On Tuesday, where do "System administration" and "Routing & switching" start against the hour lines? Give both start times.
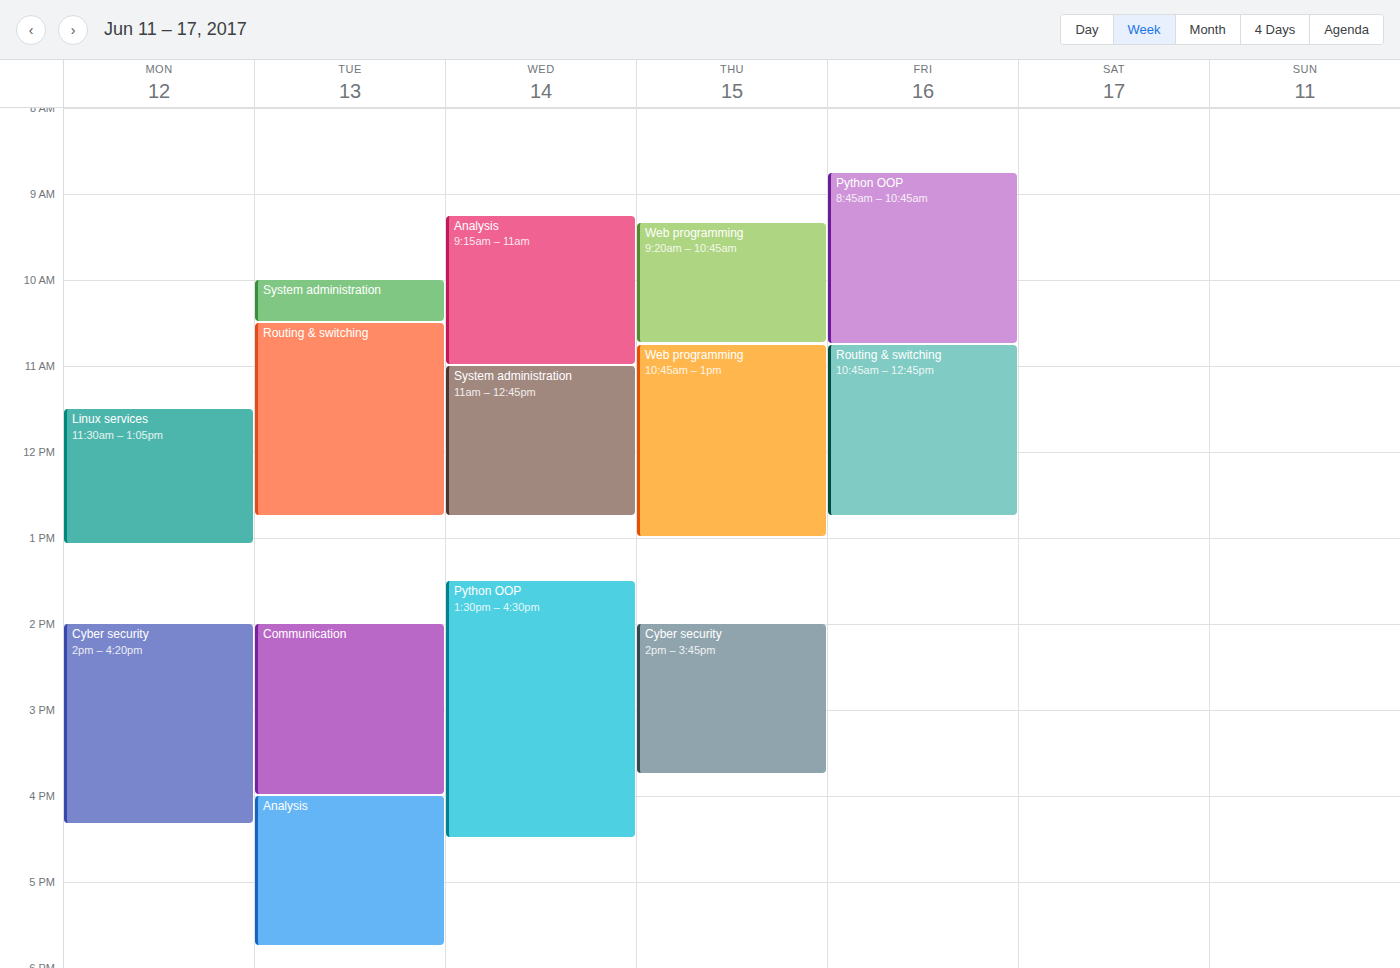
"System administration": 10:00 AM, exactly on the 10 AM line. "Routing & switching": 10:30 AM, halfway between the 10 AM and 11 AM lines.